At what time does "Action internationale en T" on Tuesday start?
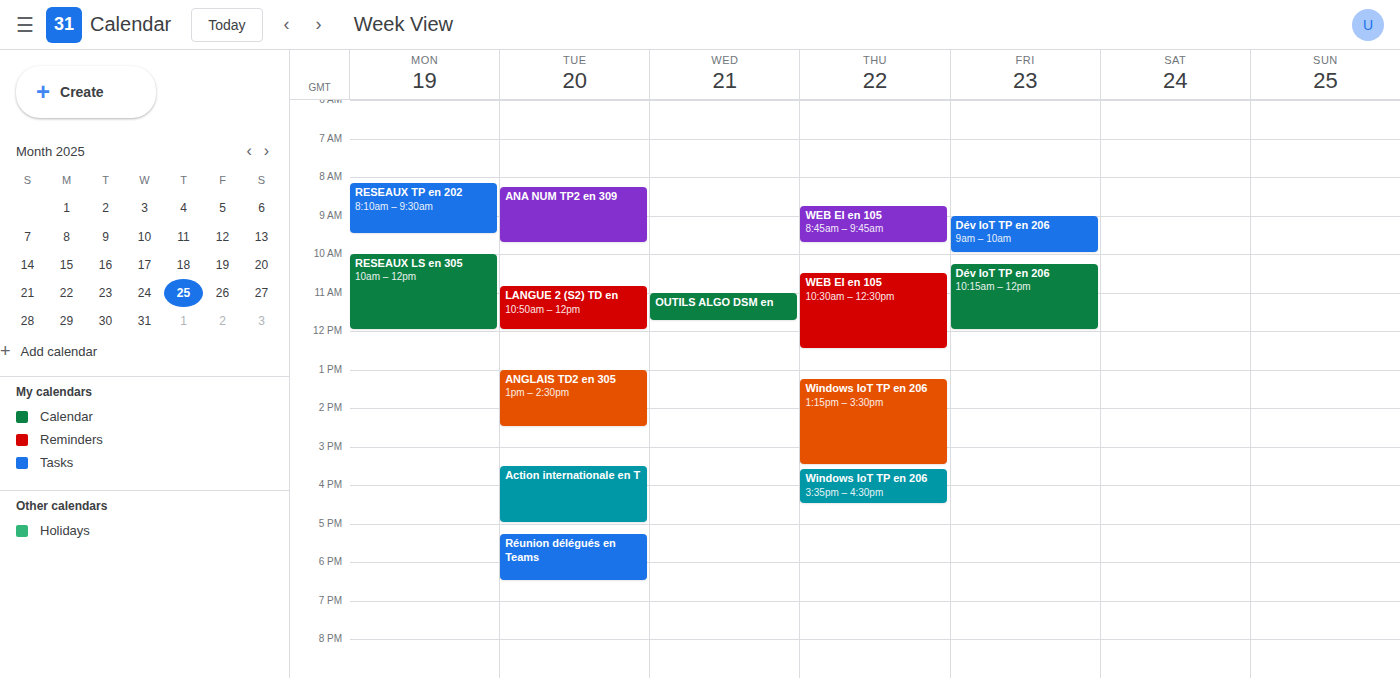
3:30 PM